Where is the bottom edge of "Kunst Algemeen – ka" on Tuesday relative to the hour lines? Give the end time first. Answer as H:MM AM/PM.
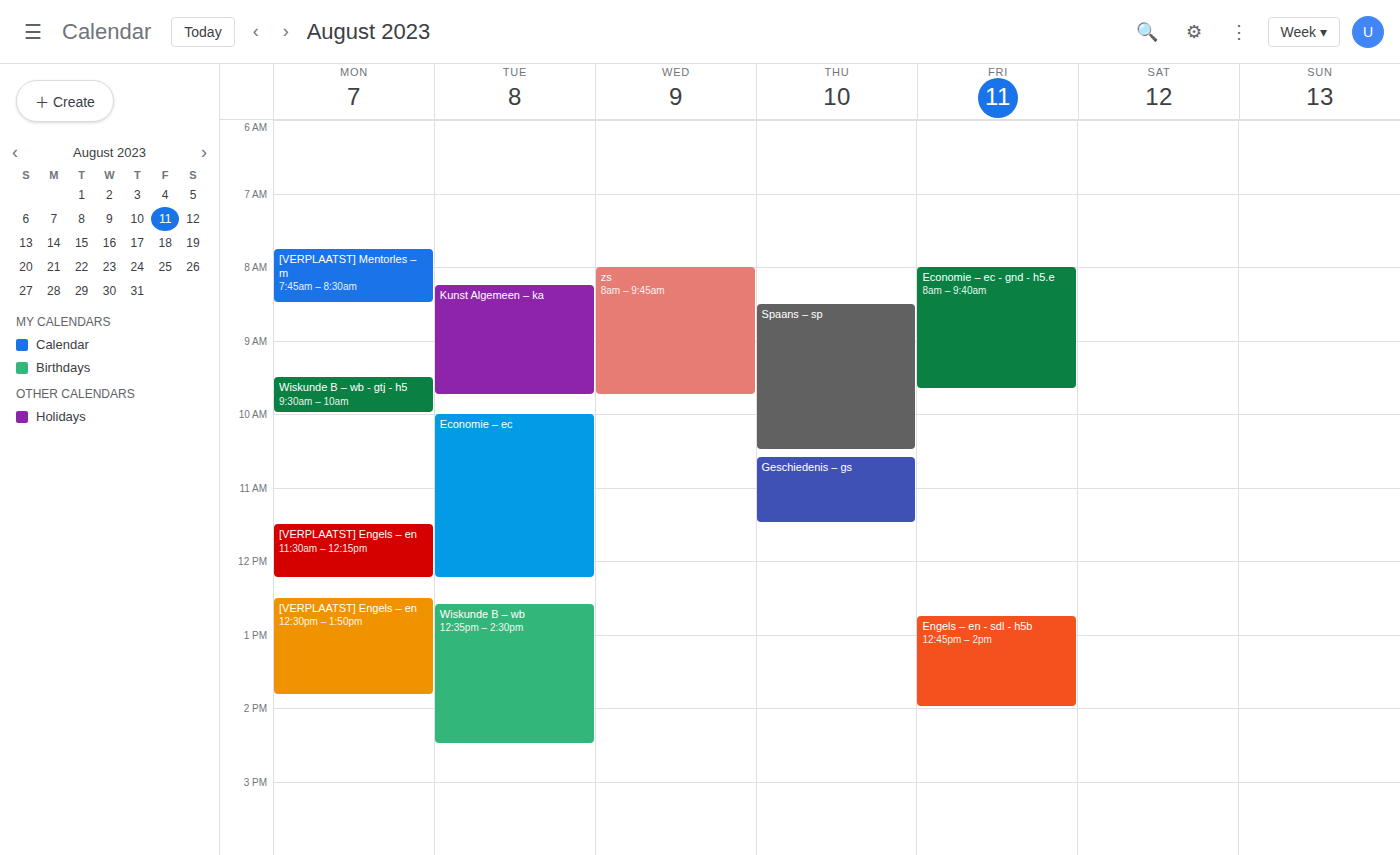
9:45 AM -- neither: three quarters of the way from the 9 AM line to the 10 AM line.